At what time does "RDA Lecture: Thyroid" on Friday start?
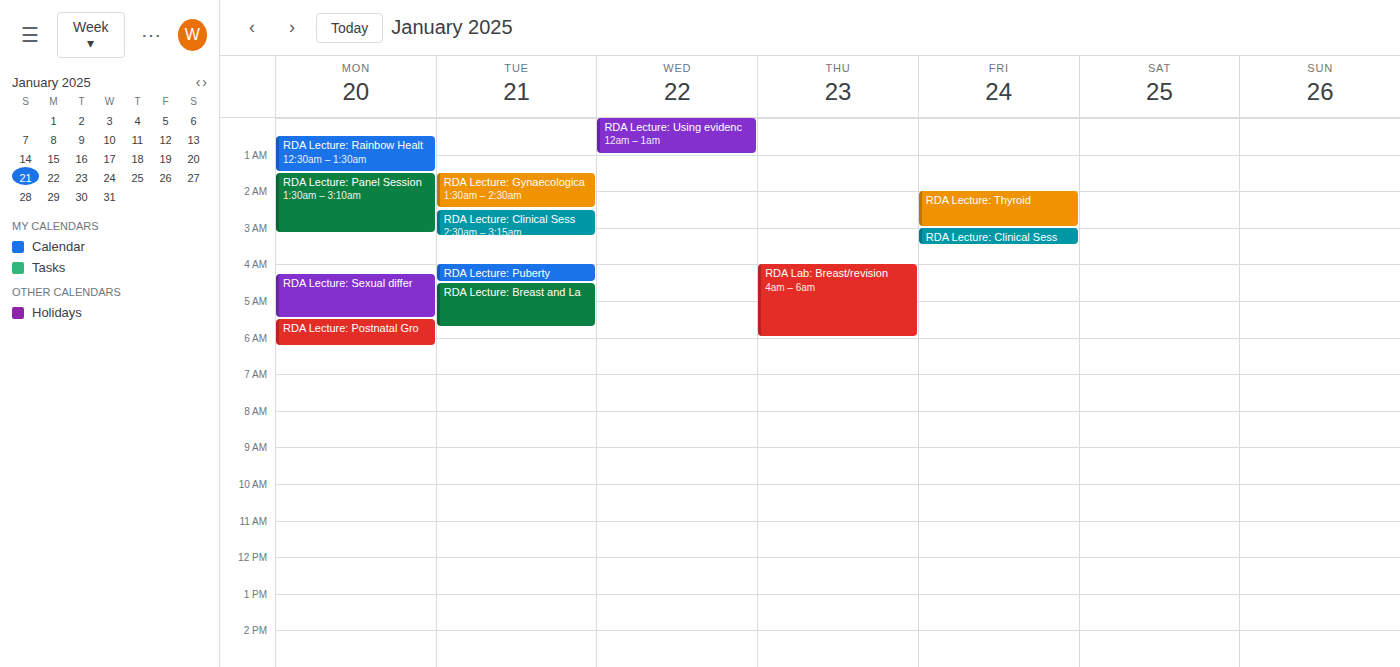
2:00 AM